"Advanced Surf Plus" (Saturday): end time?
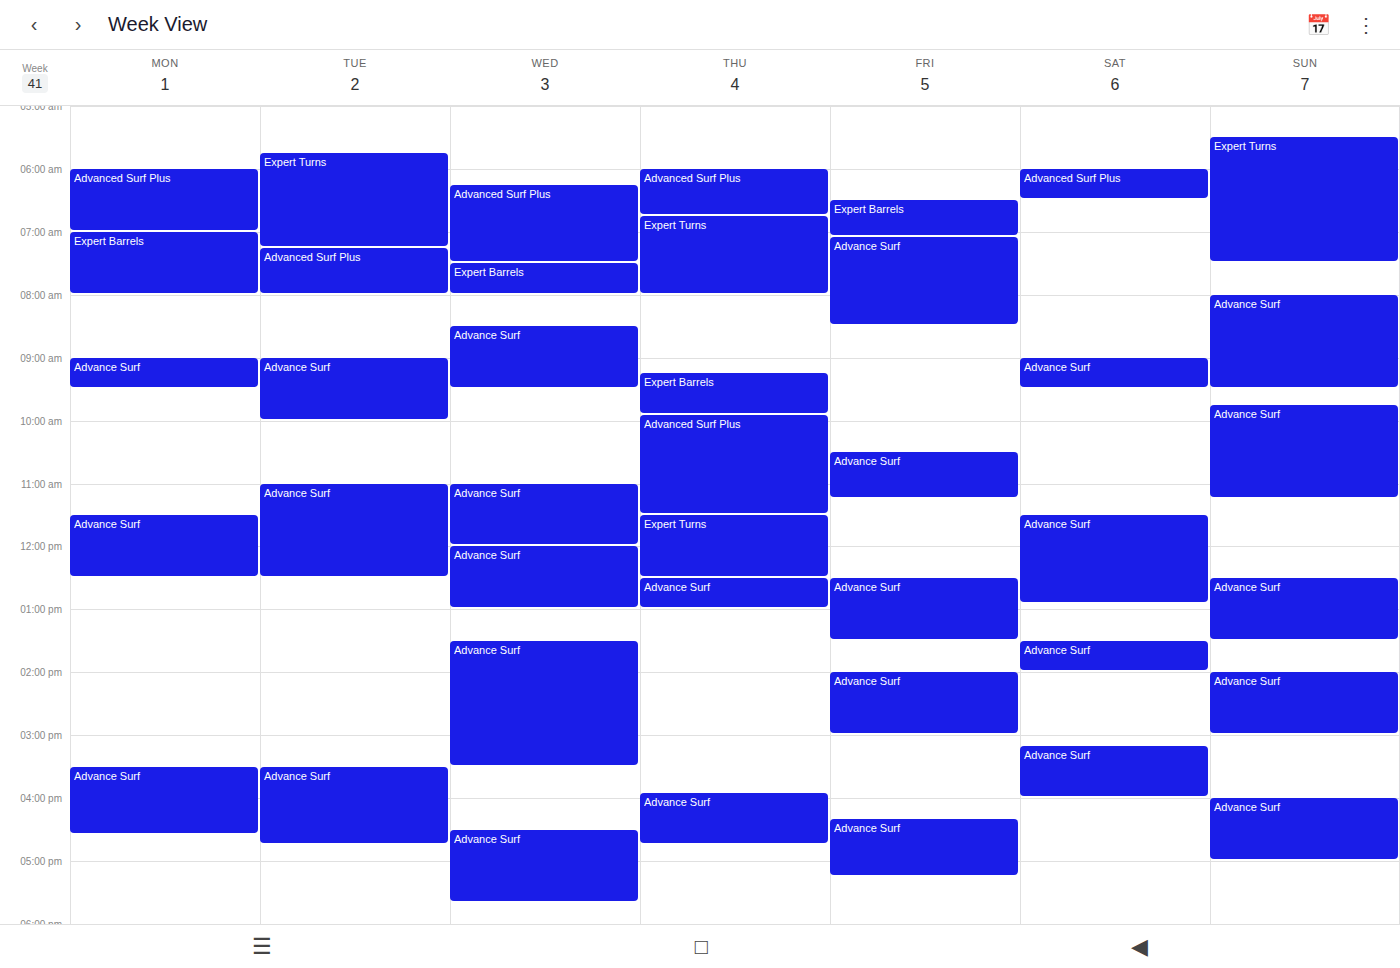
6:30 AM